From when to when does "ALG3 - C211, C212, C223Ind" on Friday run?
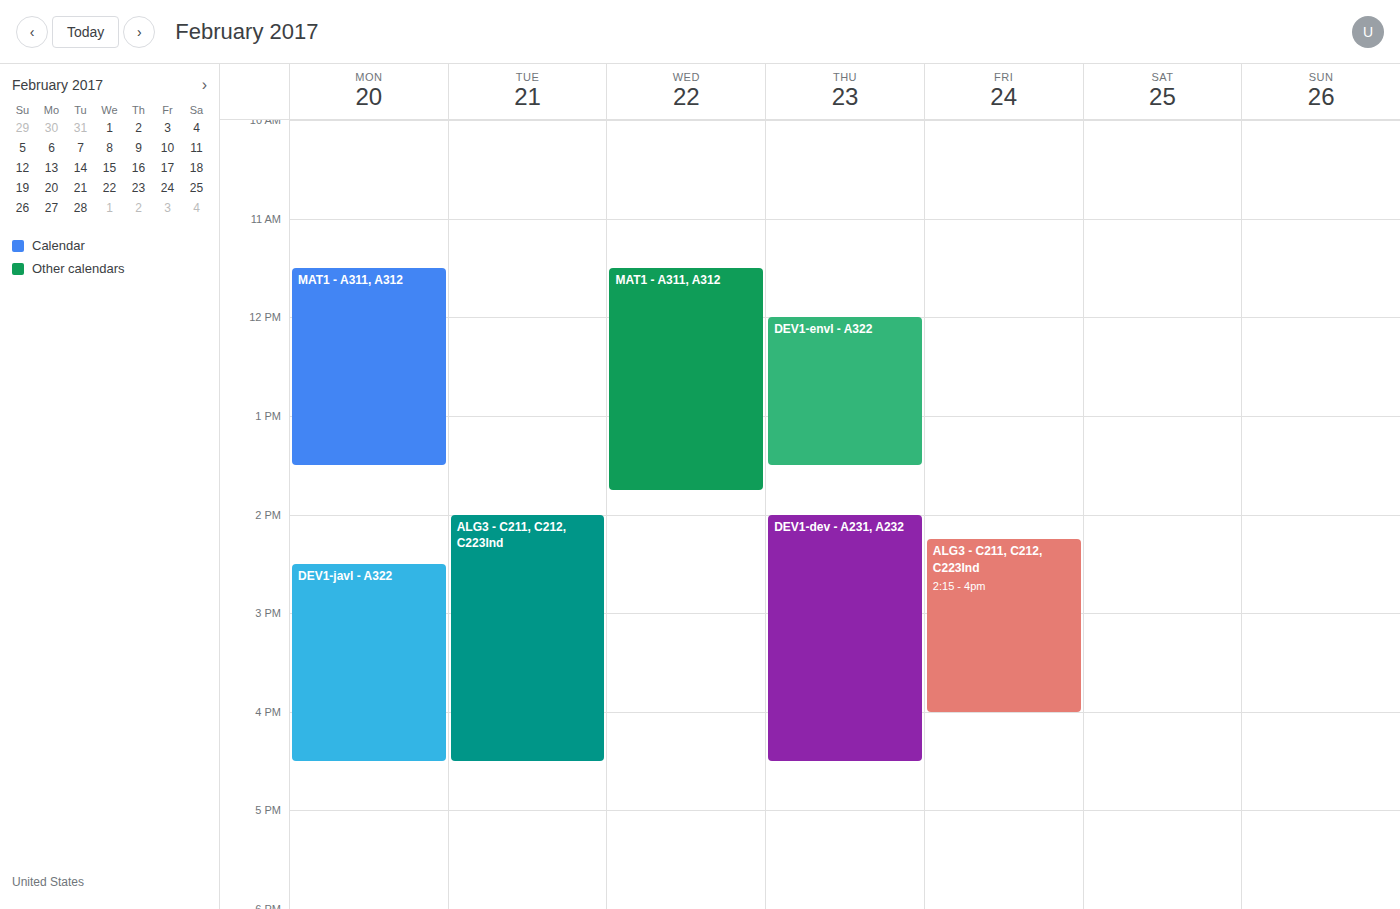
2:15 PM to 4:00 PM